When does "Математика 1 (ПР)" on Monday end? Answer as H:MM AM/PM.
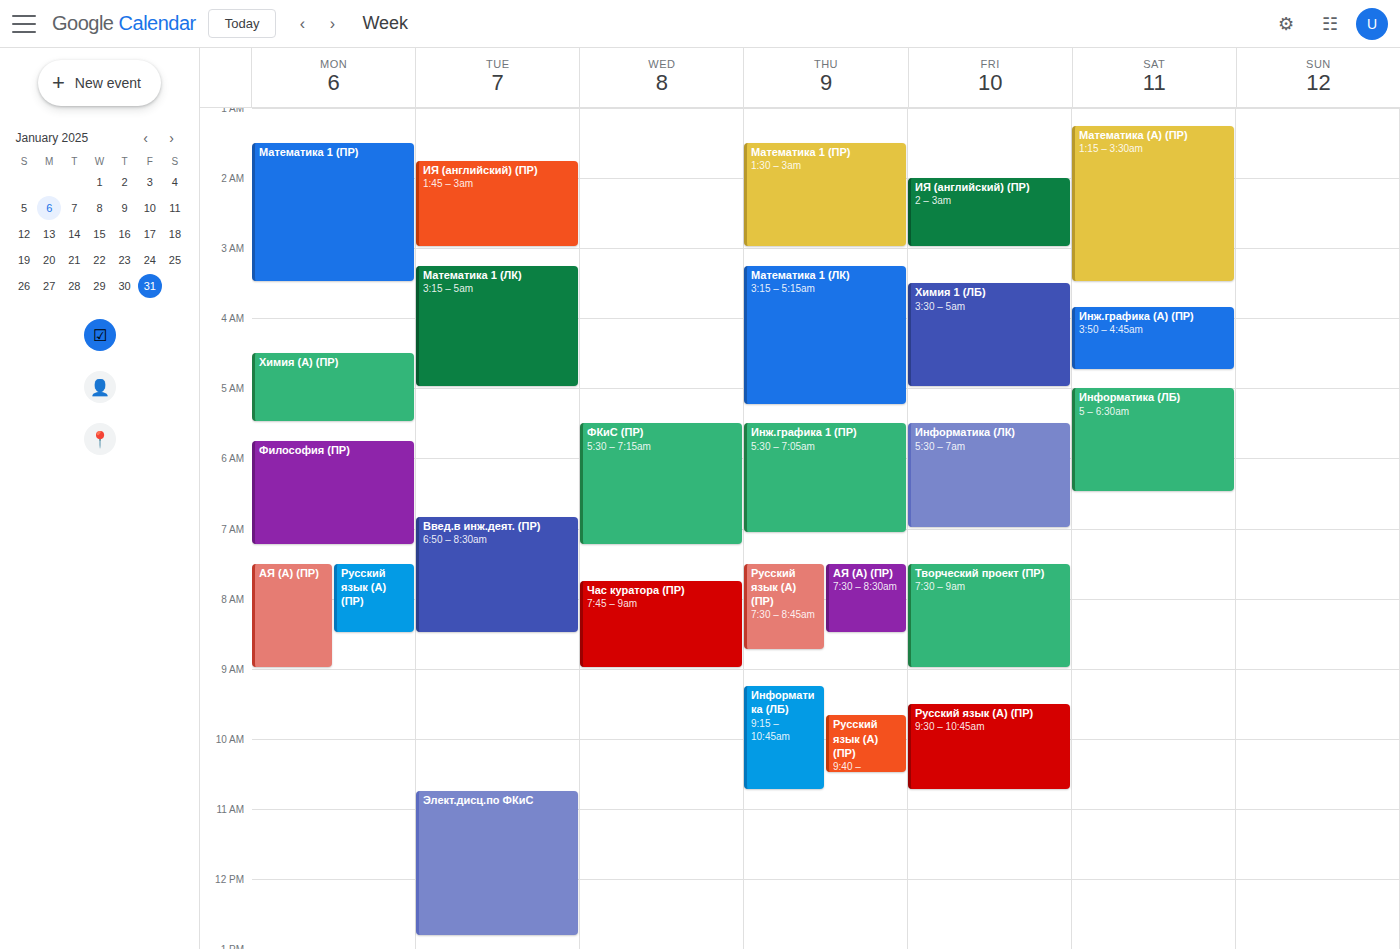
3:30 AM